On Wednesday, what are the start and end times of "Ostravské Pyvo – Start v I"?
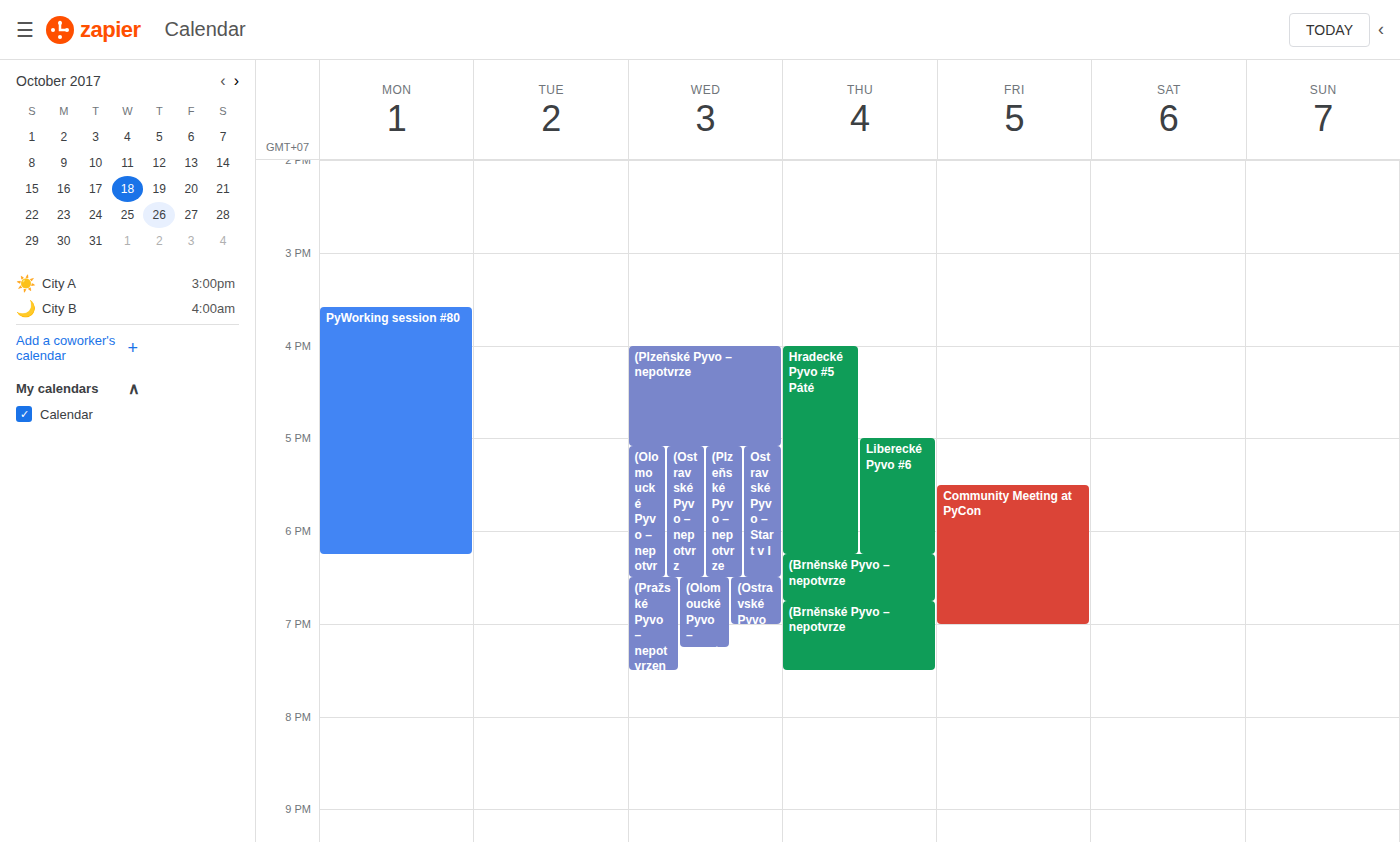
17:05 to 18:30